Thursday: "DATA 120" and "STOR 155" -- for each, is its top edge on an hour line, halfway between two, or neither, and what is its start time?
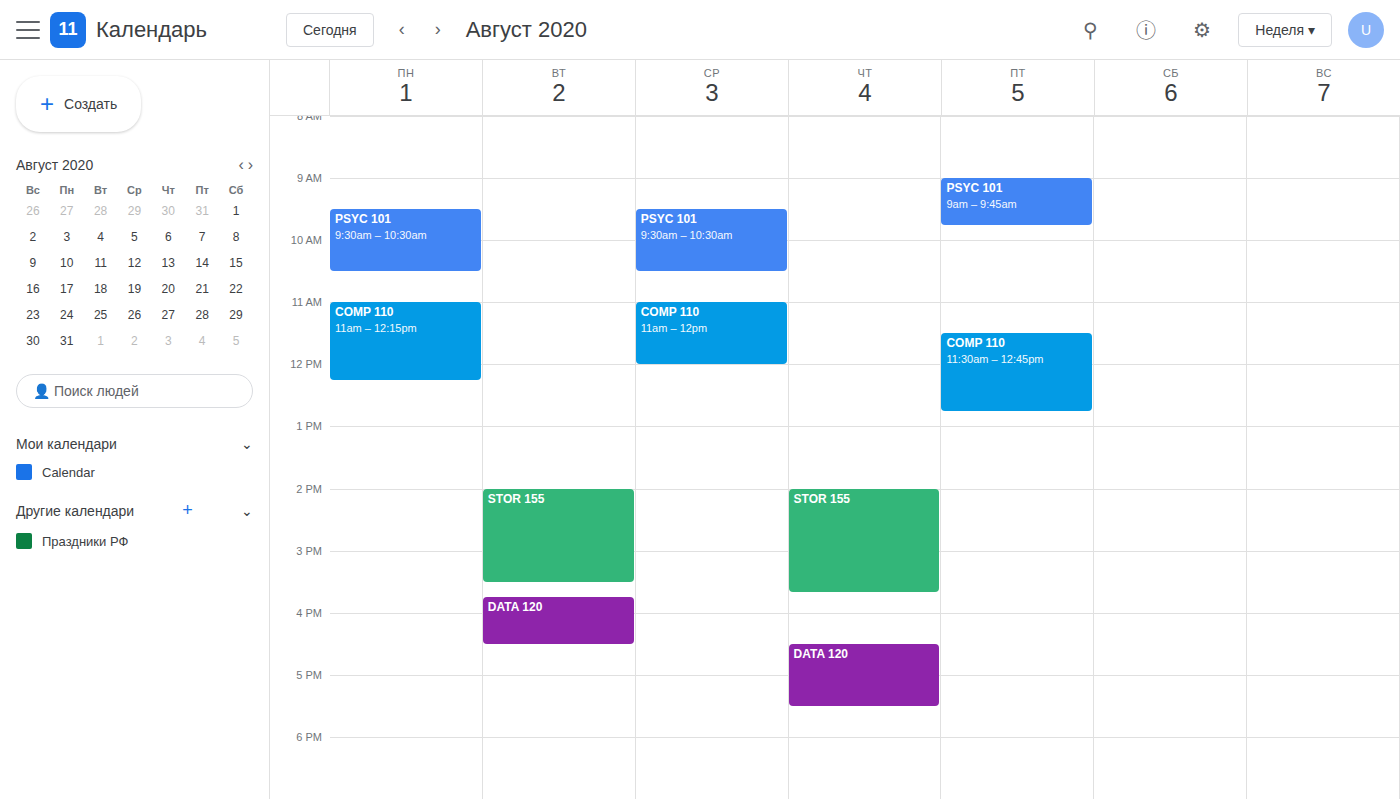
"DATA 120": 4:30 PM, halfway between the 4 PM and 5 PM lines. "STOR 155": 2:00 PM, exactly on the 2 PM line.